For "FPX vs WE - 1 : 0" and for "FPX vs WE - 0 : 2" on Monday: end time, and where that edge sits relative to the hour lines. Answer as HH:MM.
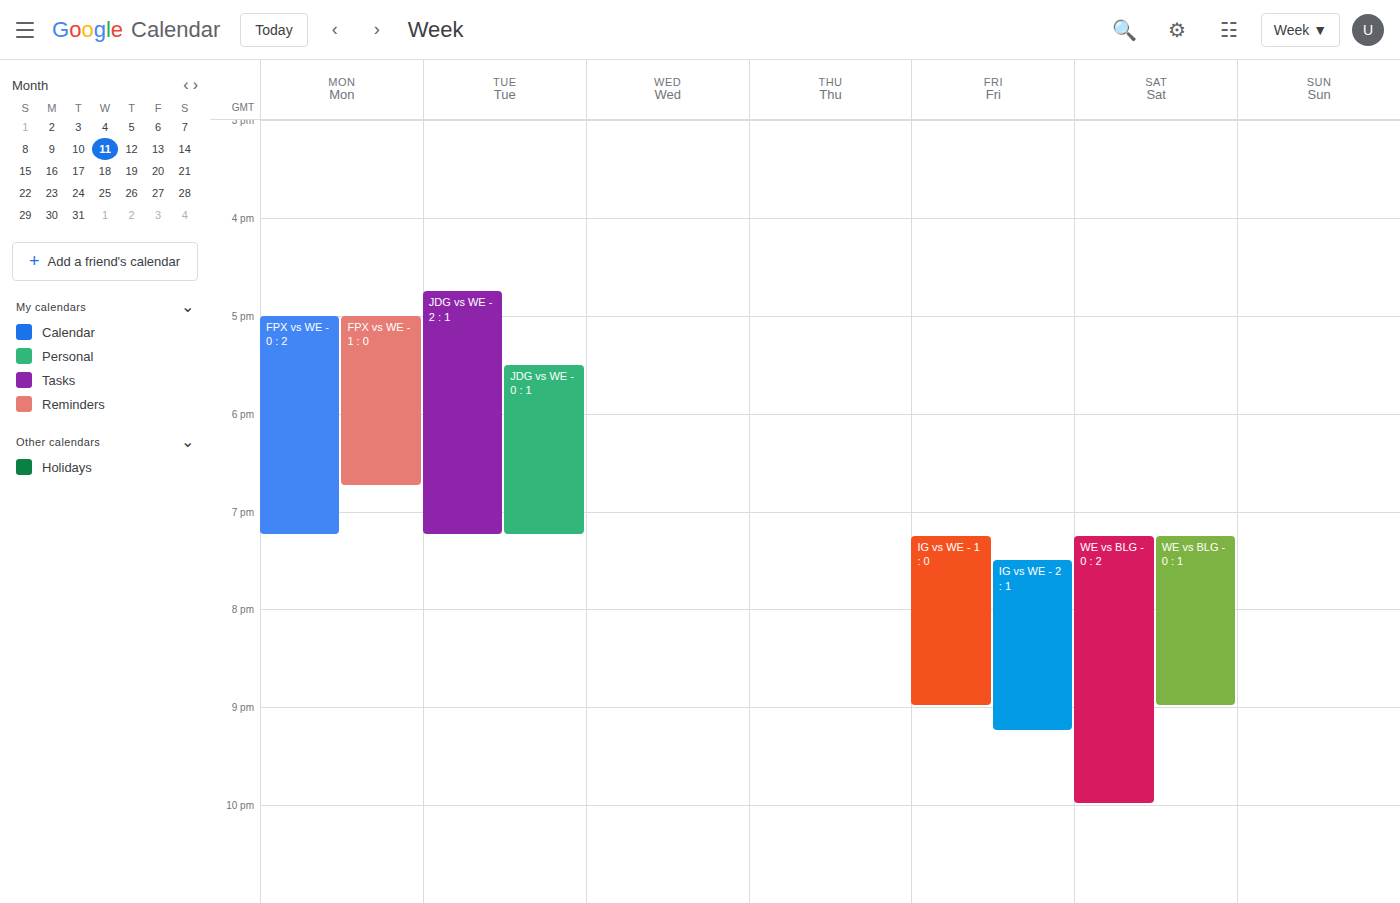
"FPX vs WE - 1 : 0": 18:45, neither: three quarters of the way from the 18:00 line to the 19:00 line. "FPX vs WE - 0 : 2": 19:15, neither: a quarter of the way from the 19:00 line to the 20:00 line.